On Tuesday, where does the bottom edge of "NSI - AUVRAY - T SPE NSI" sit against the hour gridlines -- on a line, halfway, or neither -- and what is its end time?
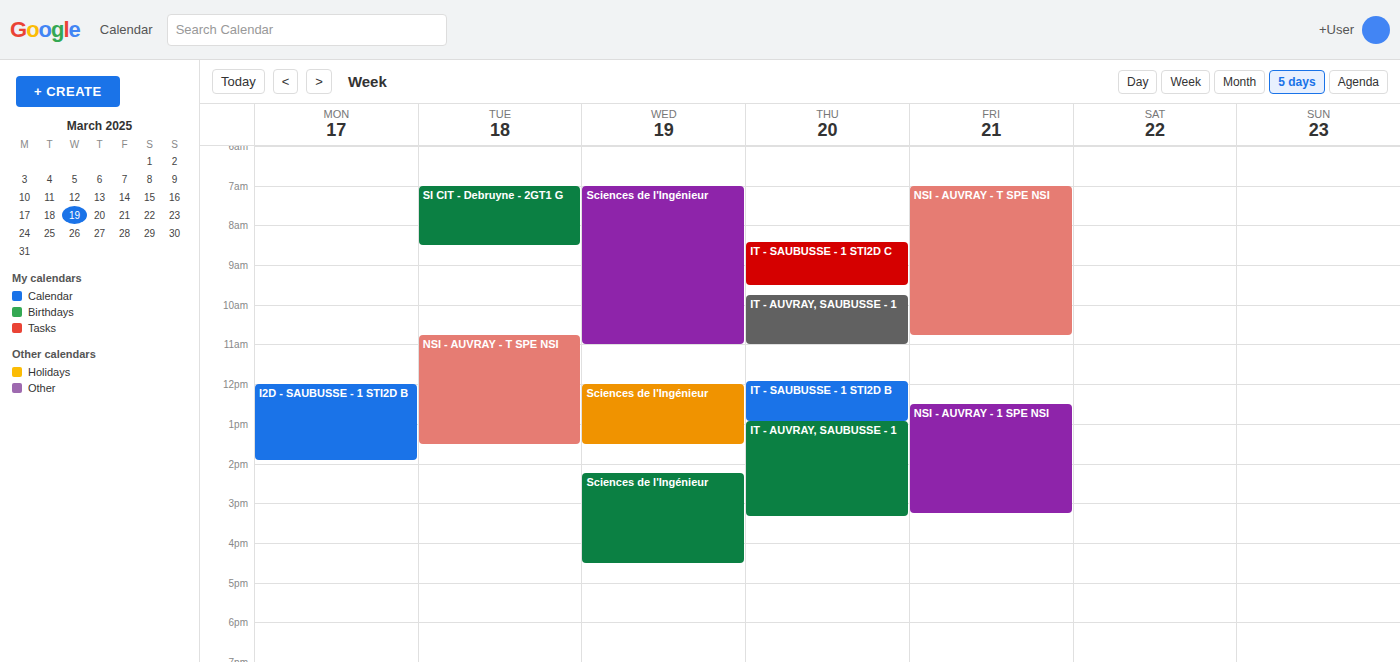
1:30 PM -- halfway between the 1 PM and 2 PM lines.